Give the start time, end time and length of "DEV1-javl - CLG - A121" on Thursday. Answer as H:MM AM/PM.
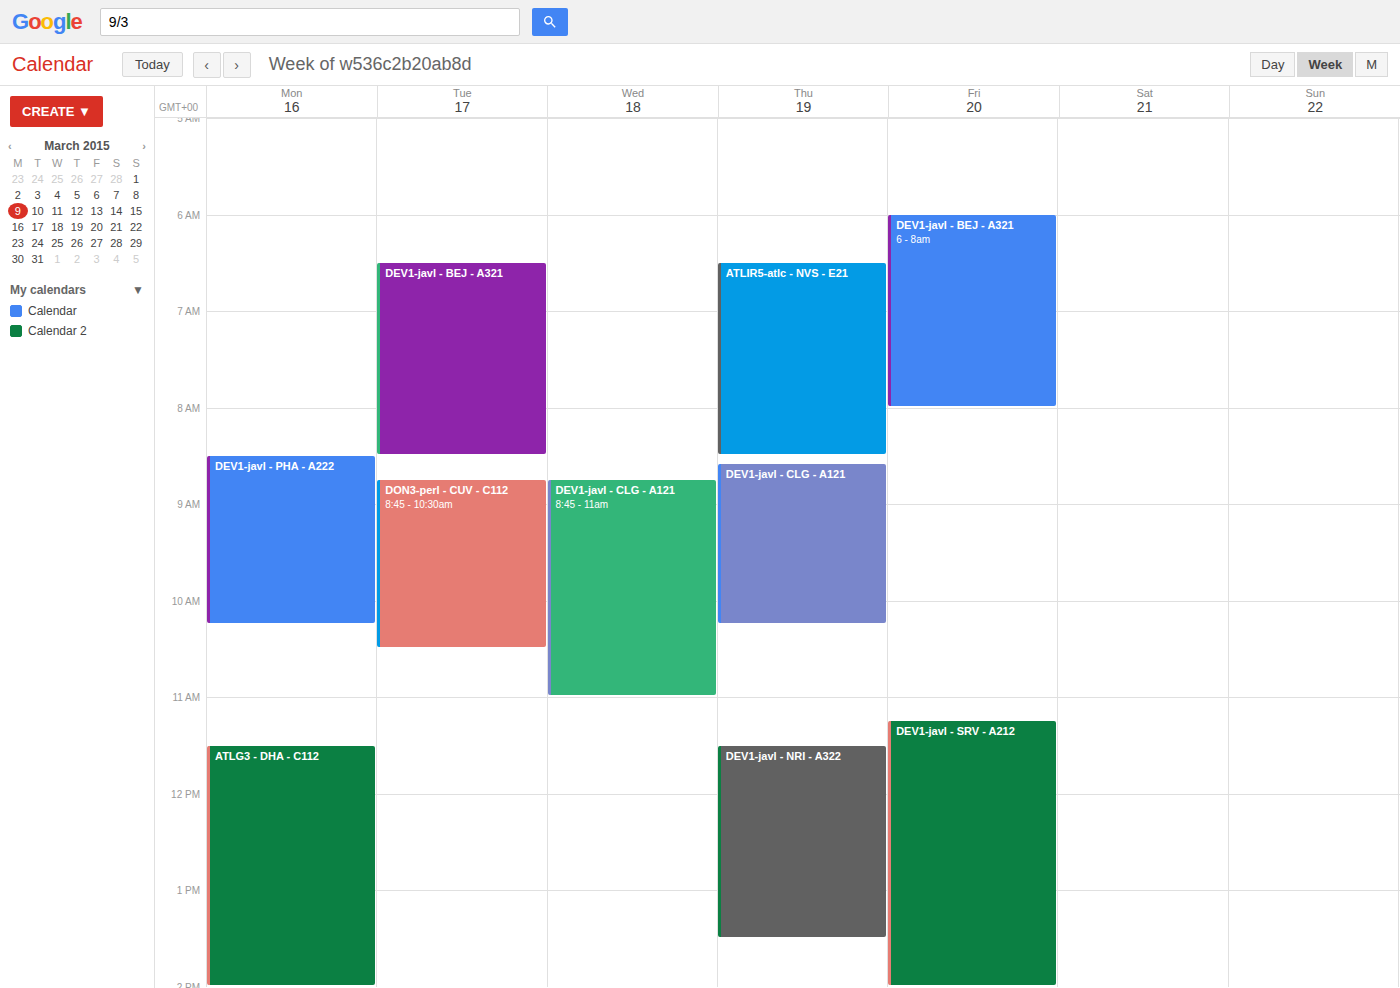
8:35 AM to 10:15 AM, 1 hour 40 minutes